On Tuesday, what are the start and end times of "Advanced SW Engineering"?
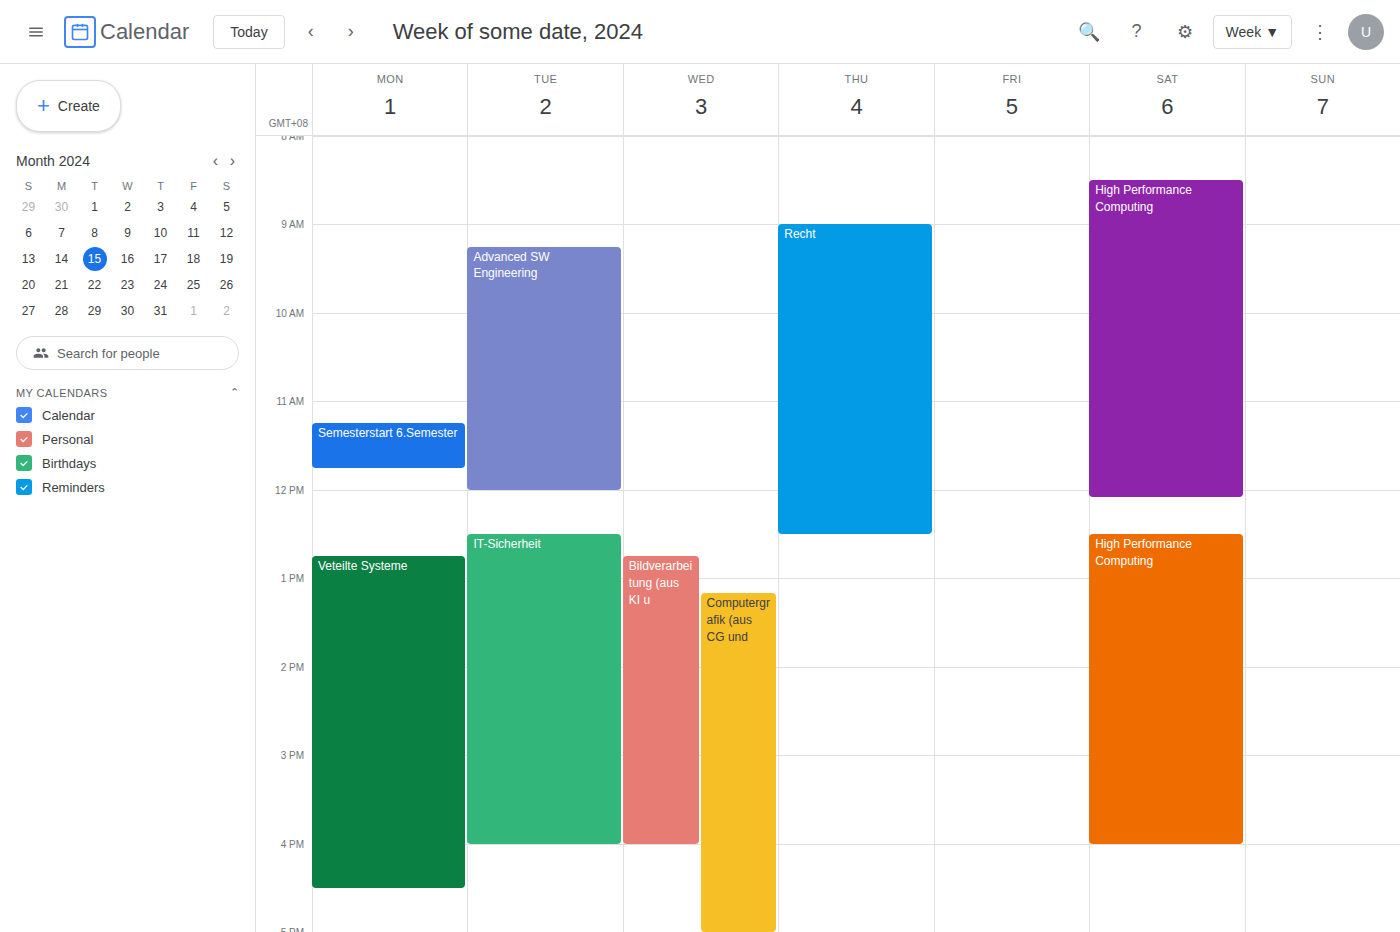
9:15 AM to 12:00 PM